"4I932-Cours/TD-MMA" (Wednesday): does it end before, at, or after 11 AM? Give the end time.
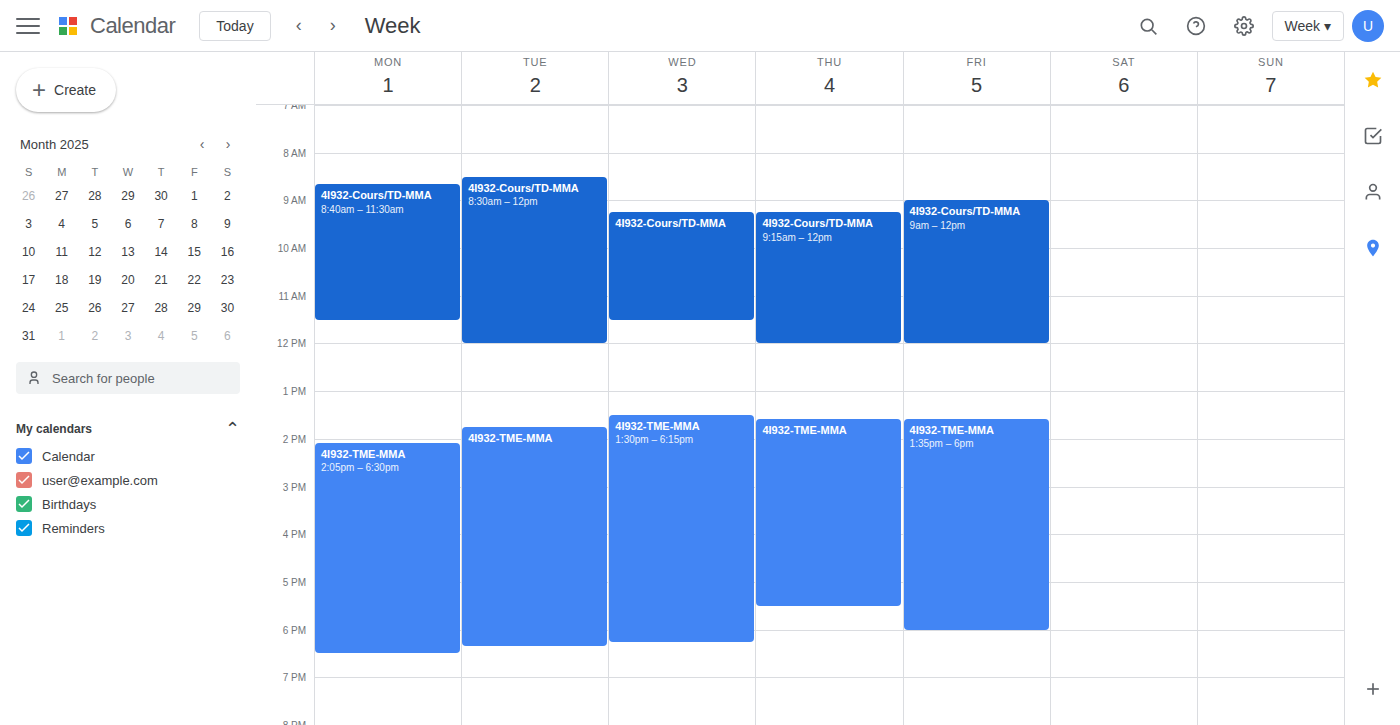
11:30 AM -- after 11 AM, 30 minutes below the 11 AM line.